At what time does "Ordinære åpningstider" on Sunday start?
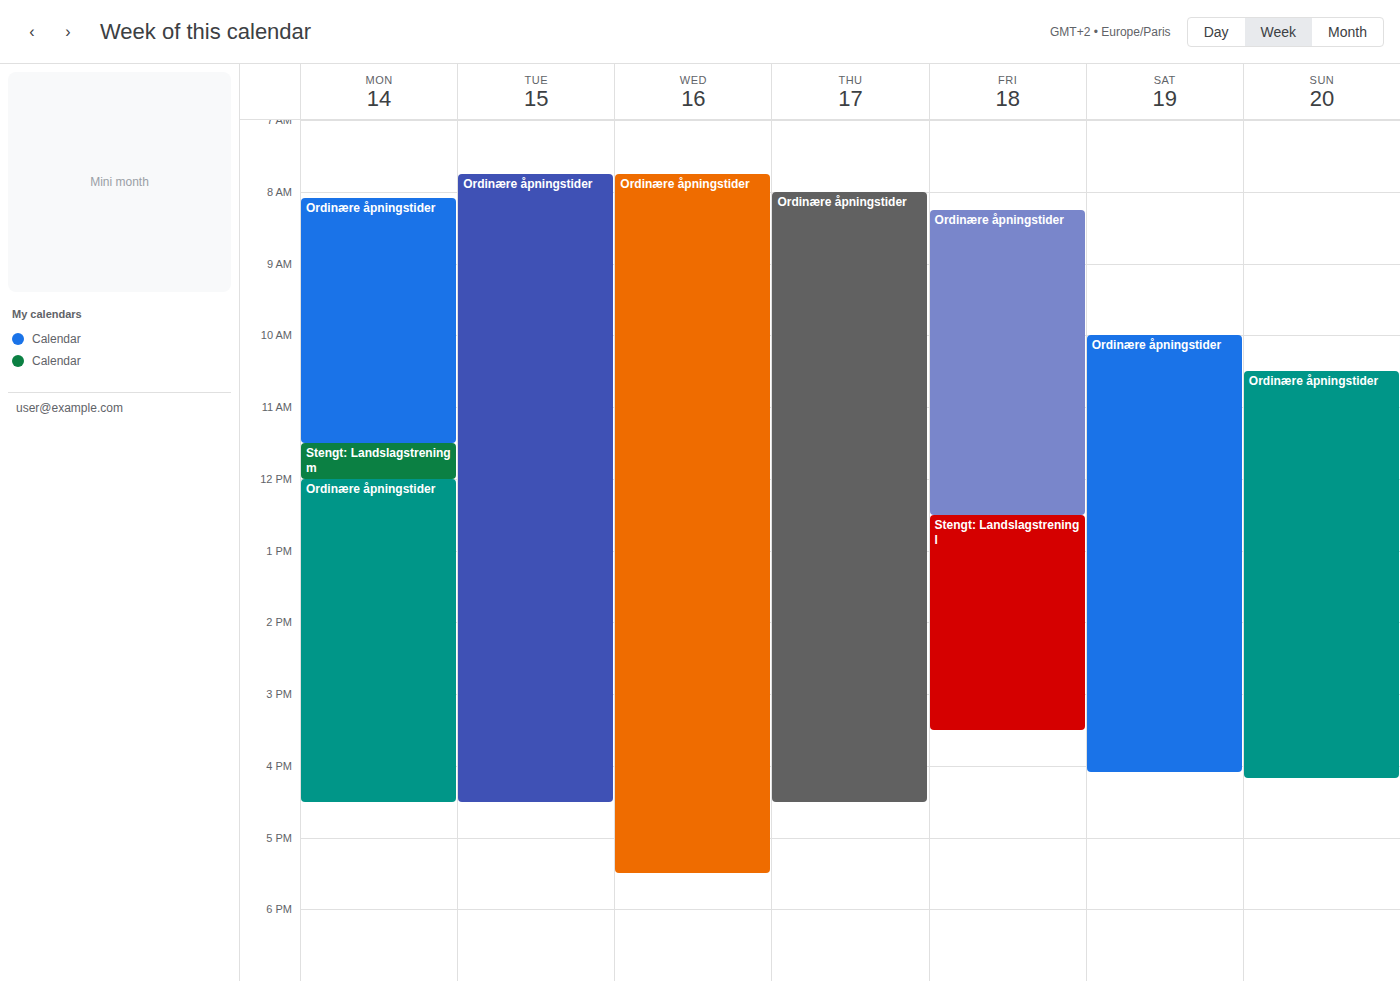
10:30 AM